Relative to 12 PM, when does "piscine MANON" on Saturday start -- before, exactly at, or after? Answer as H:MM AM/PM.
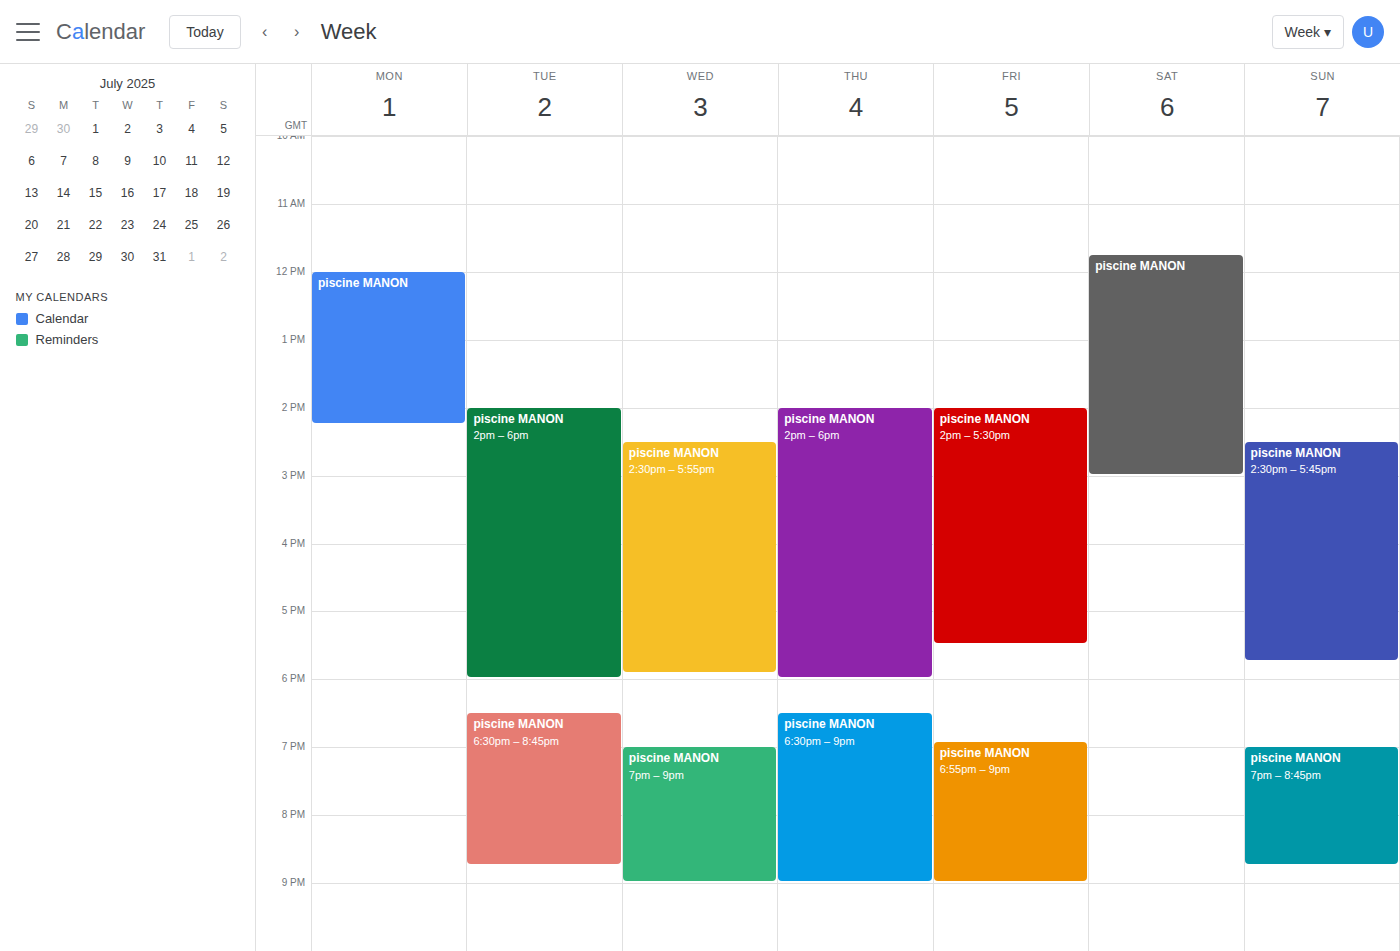
11:45 AM -- before 12 PM, 15 minutes above the 12 PM line.